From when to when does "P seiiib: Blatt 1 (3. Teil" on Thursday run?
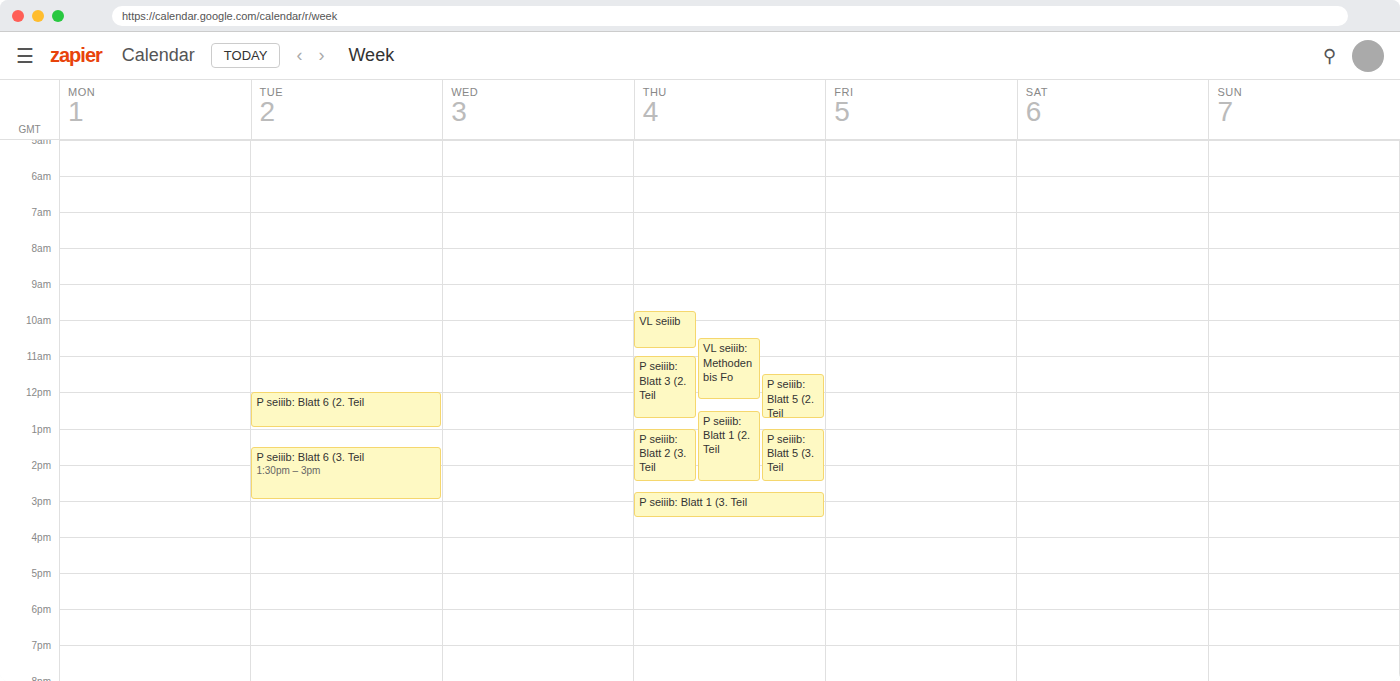
2:45 PM to 3:30 PM